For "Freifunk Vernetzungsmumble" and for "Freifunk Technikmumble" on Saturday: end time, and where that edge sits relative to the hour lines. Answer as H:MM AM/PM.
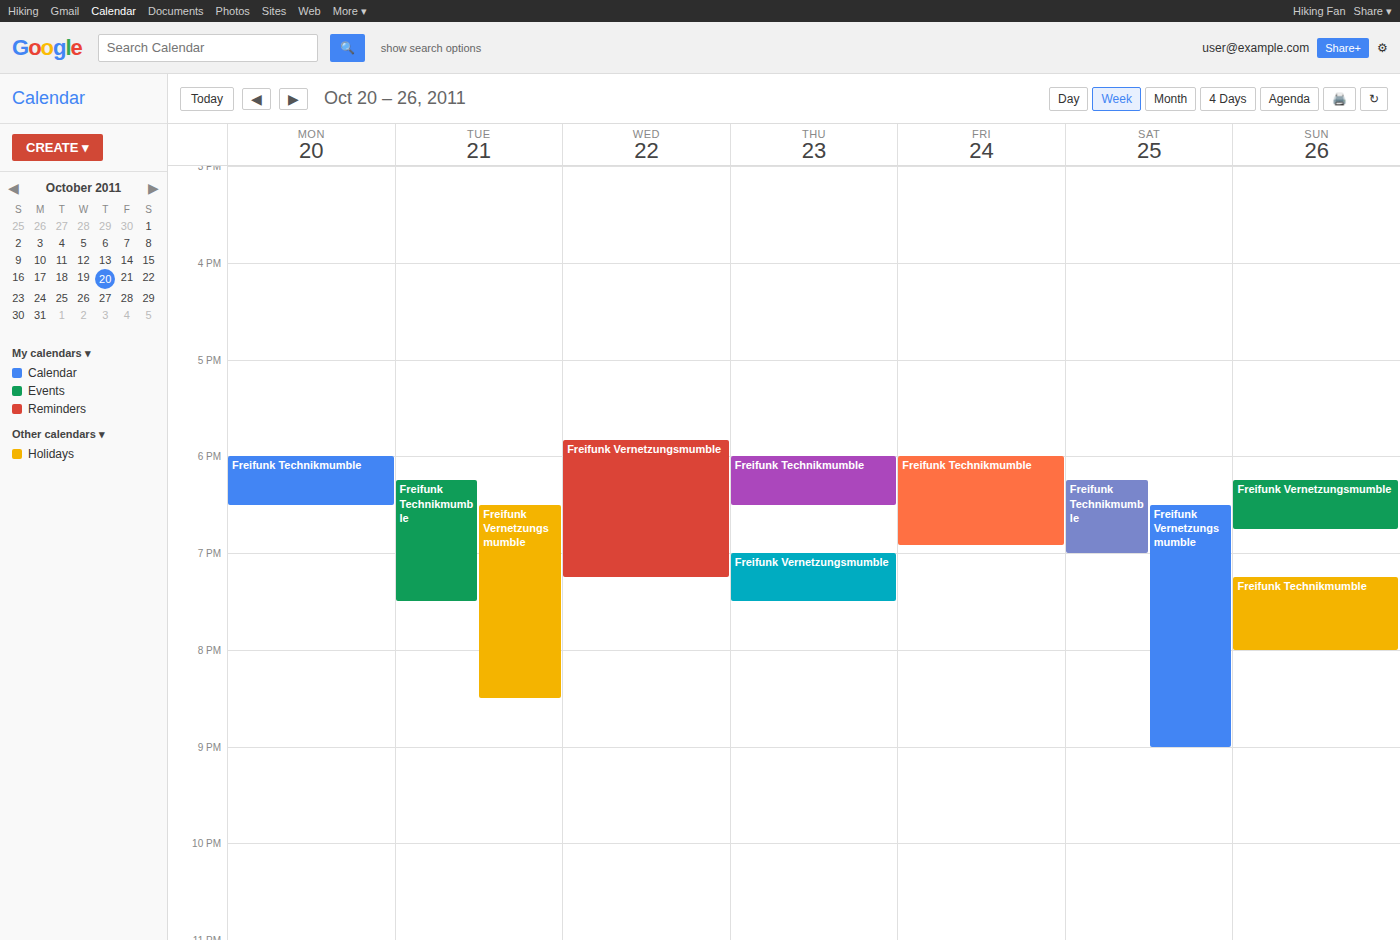
"Freifunk Vernetzungsmumble": 9:00 PM, exactly on the 9 PM line. "Freifunk Technikmumble": 7:00 PM, exactly on the 7 PM line.